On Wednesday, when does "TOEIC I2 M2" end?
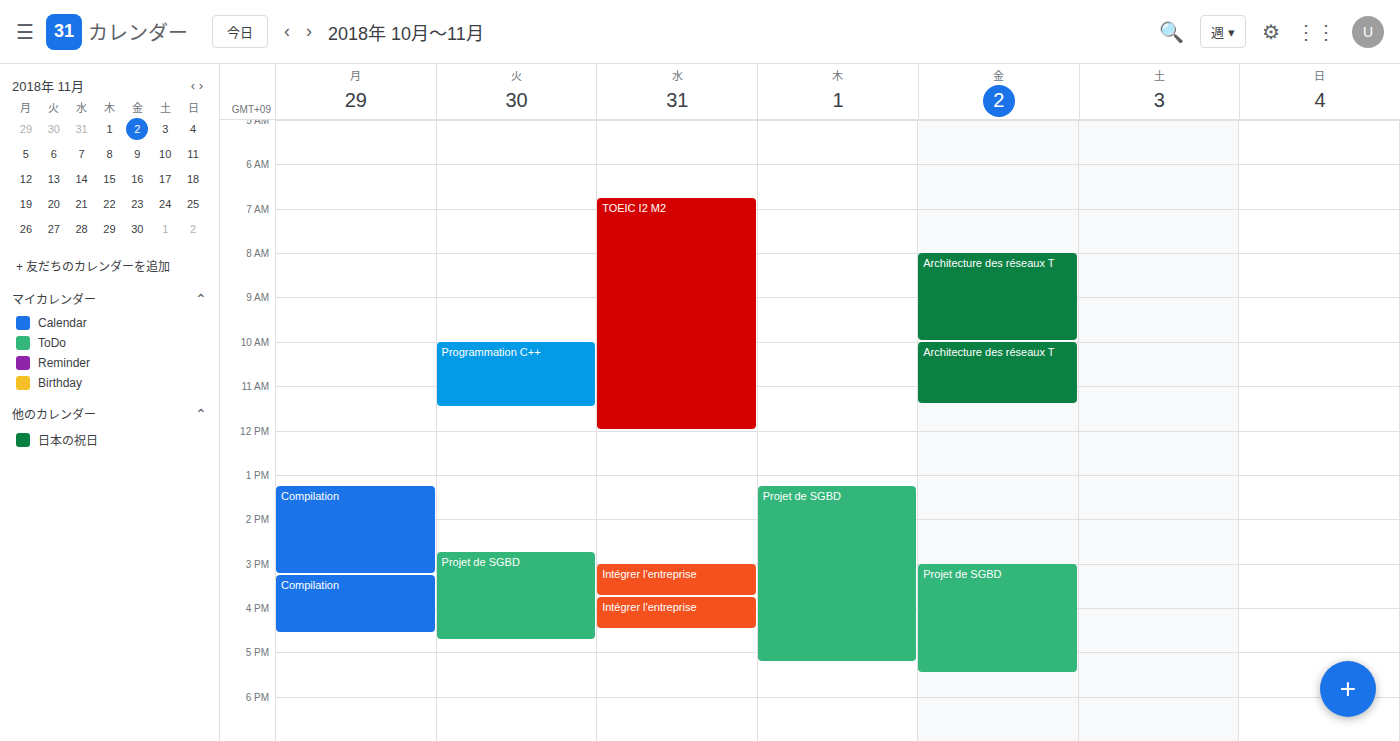
12:00 PM